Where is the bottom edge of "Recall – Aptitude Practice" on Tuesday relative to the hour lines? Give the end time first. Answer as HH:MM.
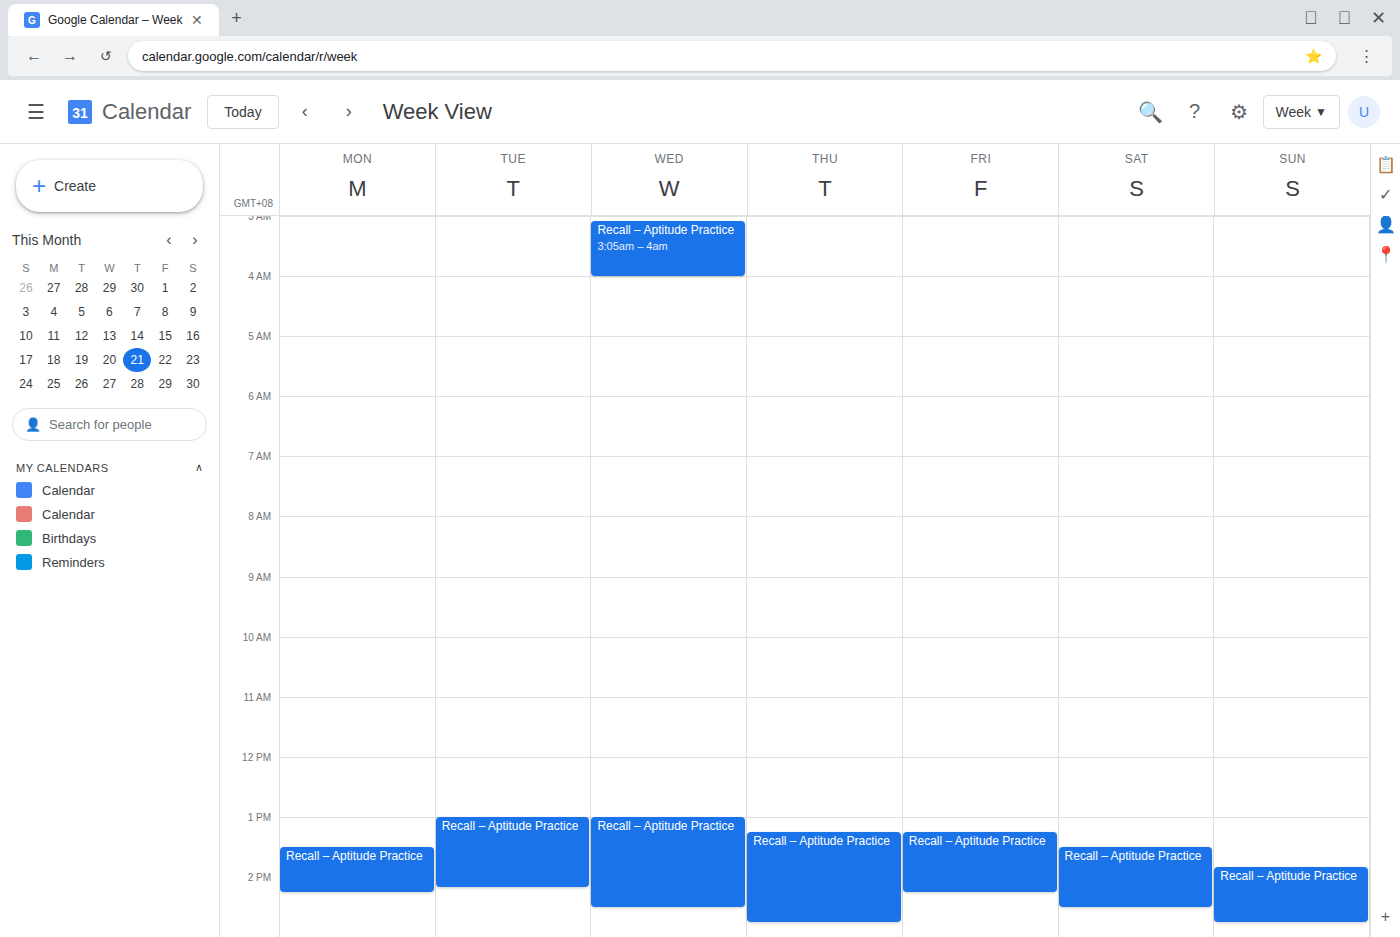
14:10 -- neither: 10 minutes below the 14:00 line and 50 minutes above the 15:00 line.